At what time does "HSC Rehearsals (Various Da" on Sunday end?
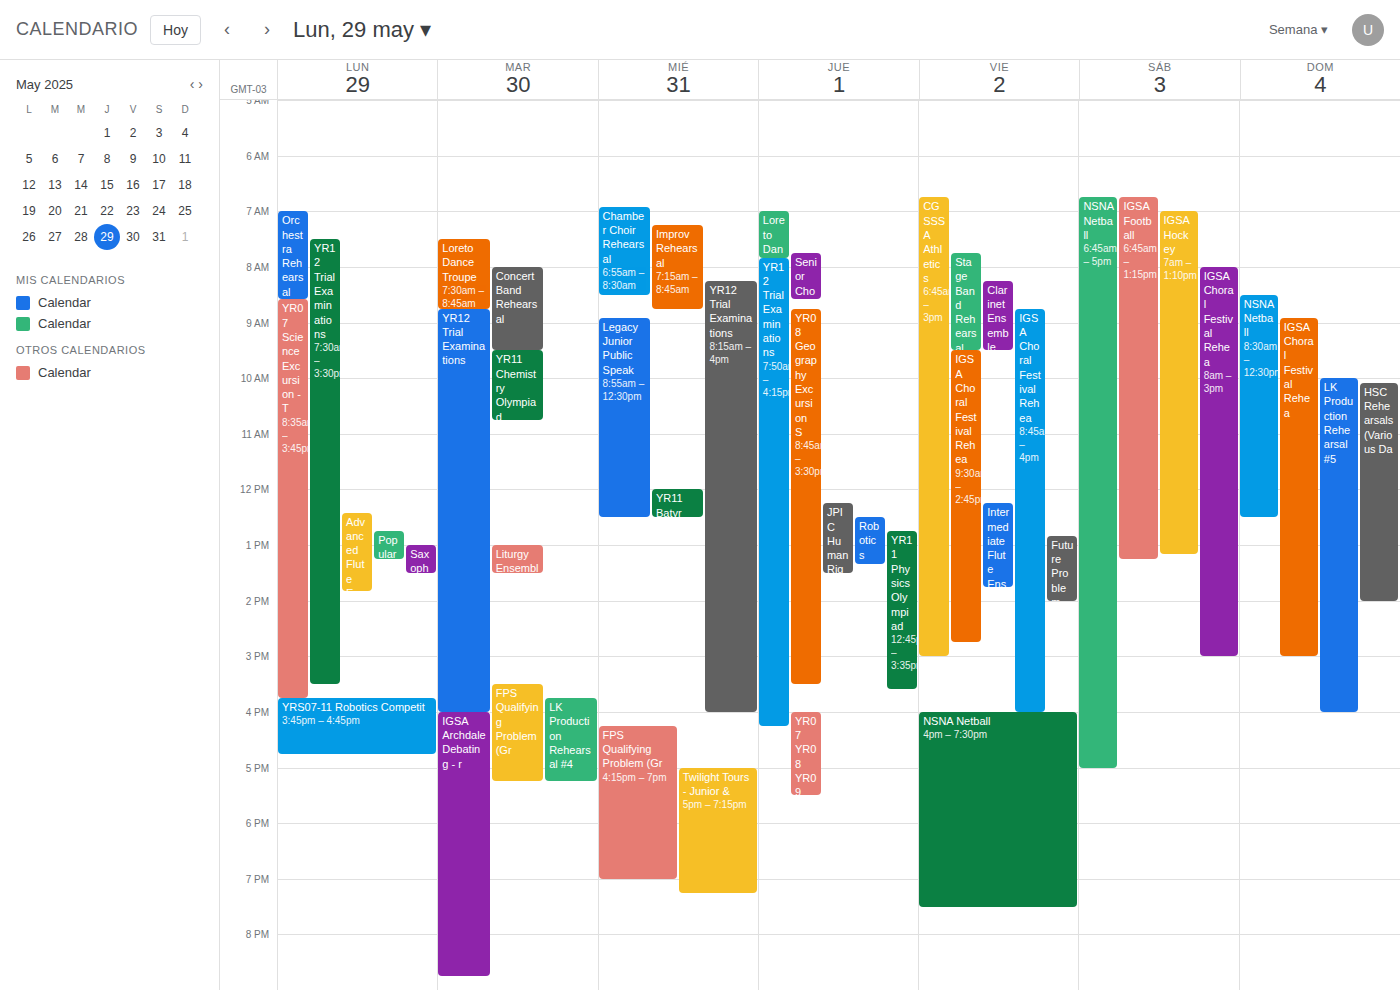
2:00 PM